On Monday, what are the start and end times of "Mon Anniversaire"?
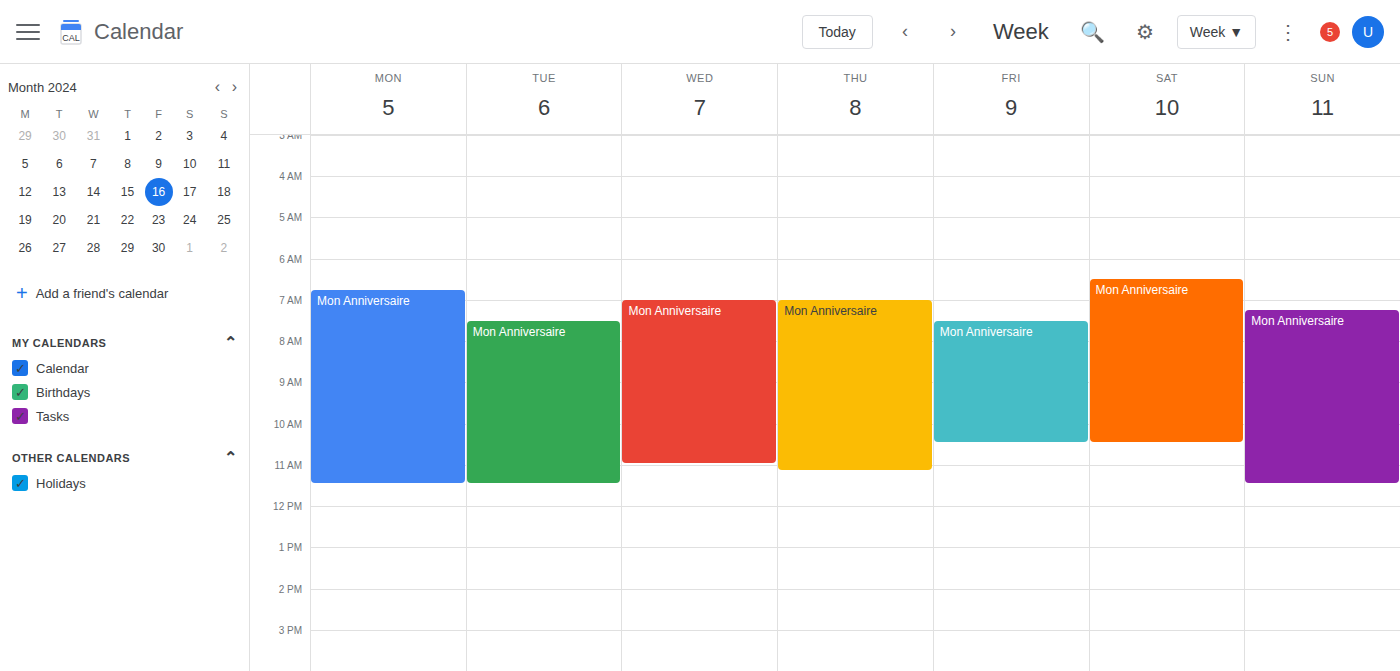
6:45 AM to 11:30 AM